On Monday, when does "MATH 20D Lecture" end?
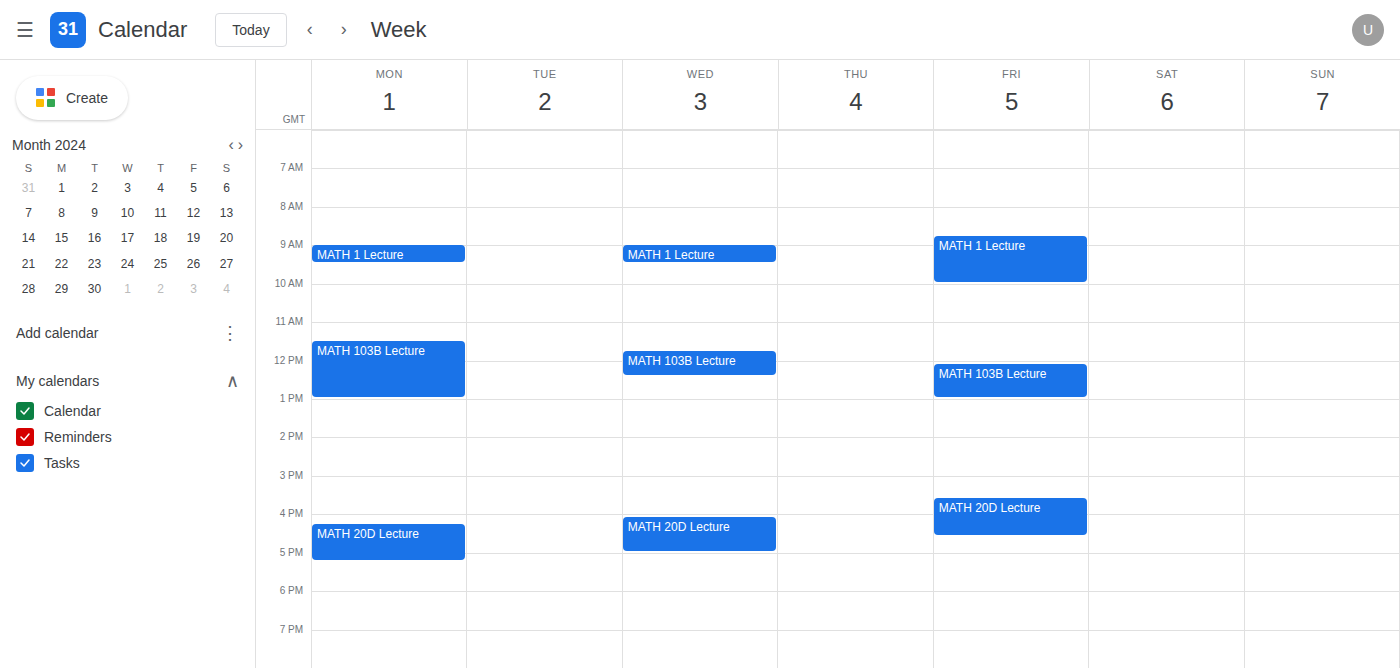
5:15 PM